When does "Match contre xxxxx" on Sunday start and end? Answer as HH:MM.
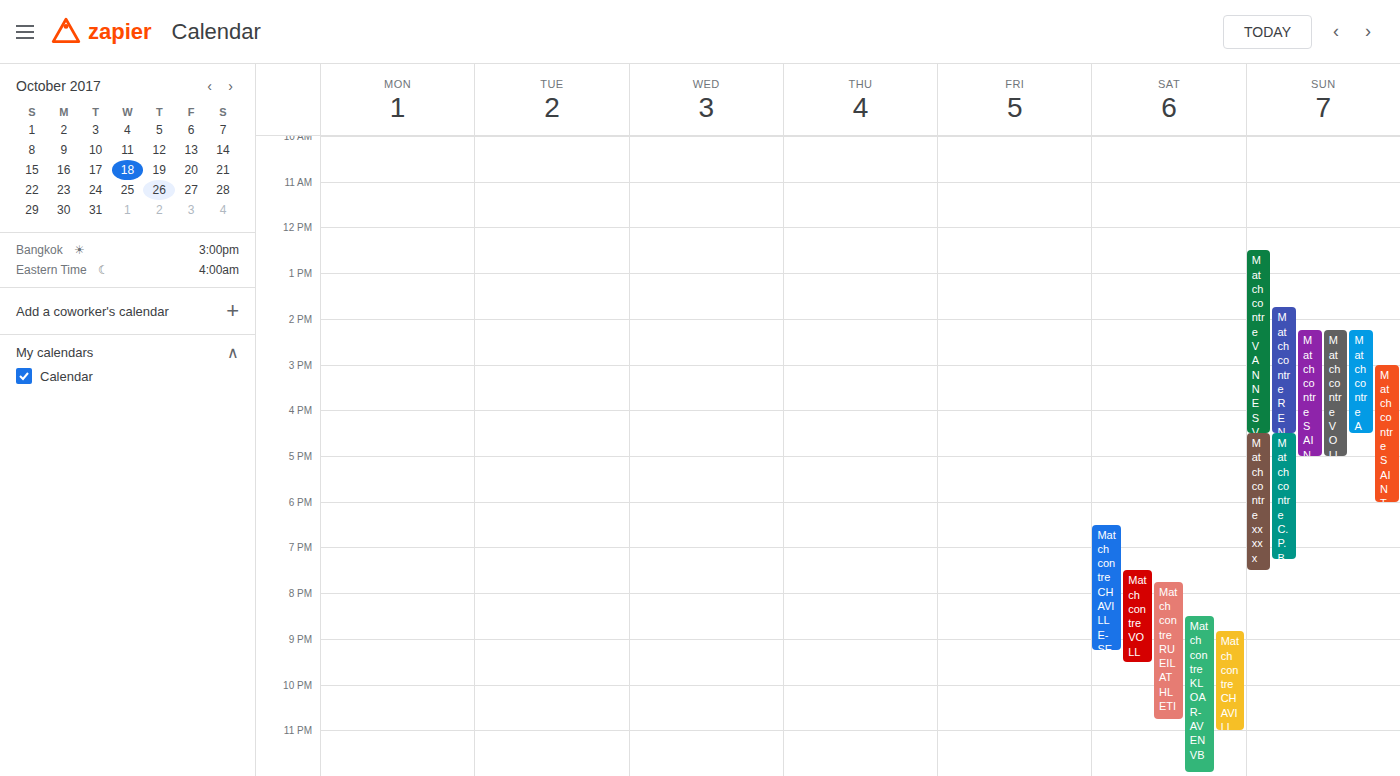
16:30 to 19:30